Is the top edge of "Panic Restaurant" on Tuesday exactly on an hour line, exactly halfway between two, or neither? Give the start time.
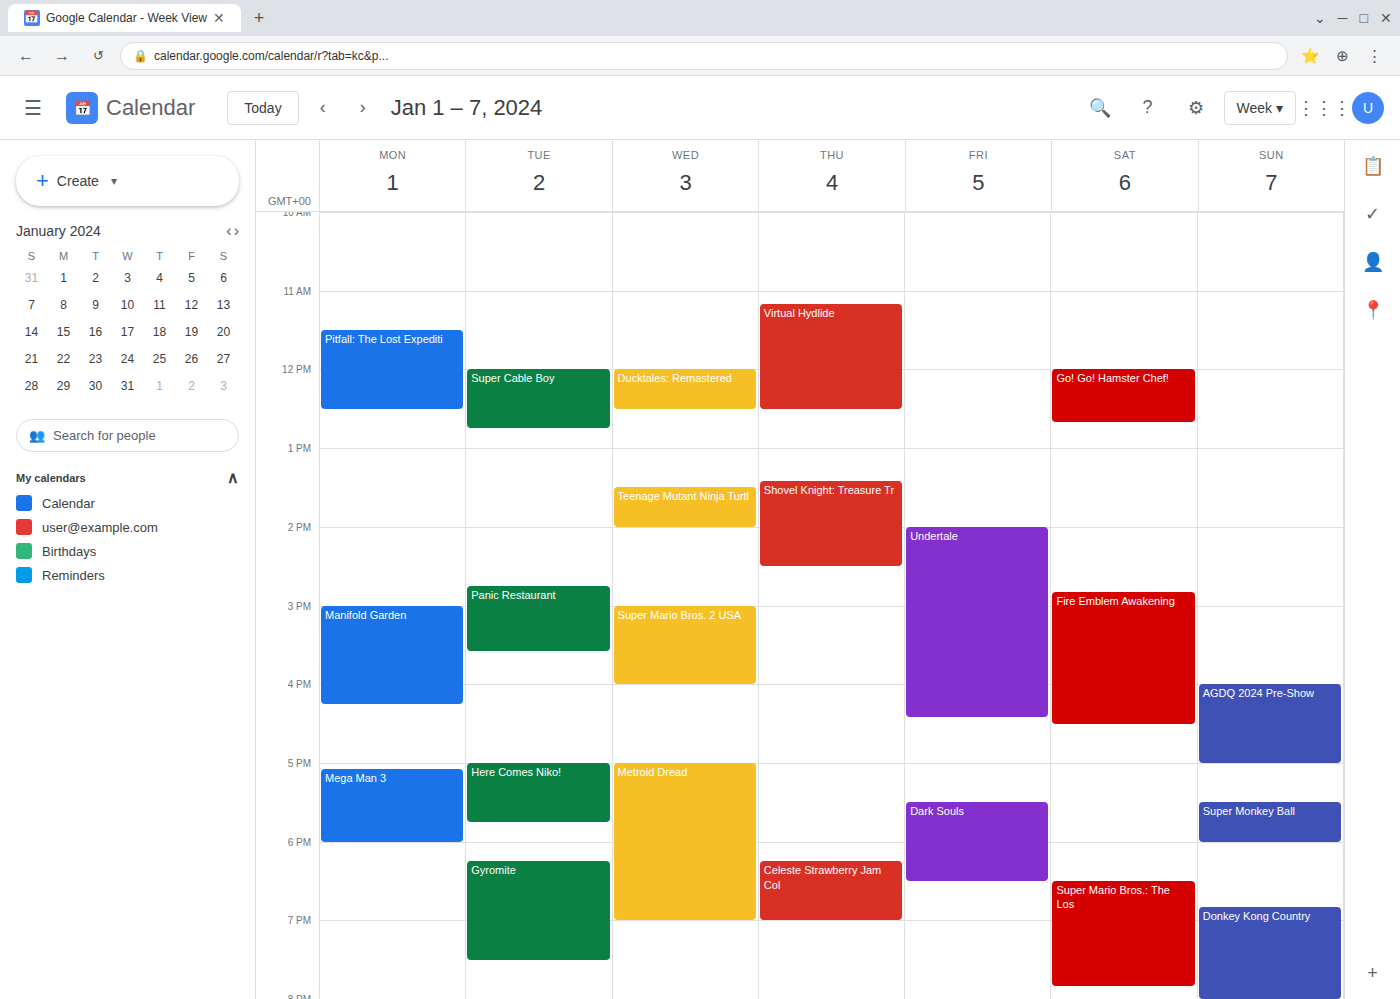
2:45 PM -- neither: three quarters of the way from the 2 PM line to the 3 PM line.